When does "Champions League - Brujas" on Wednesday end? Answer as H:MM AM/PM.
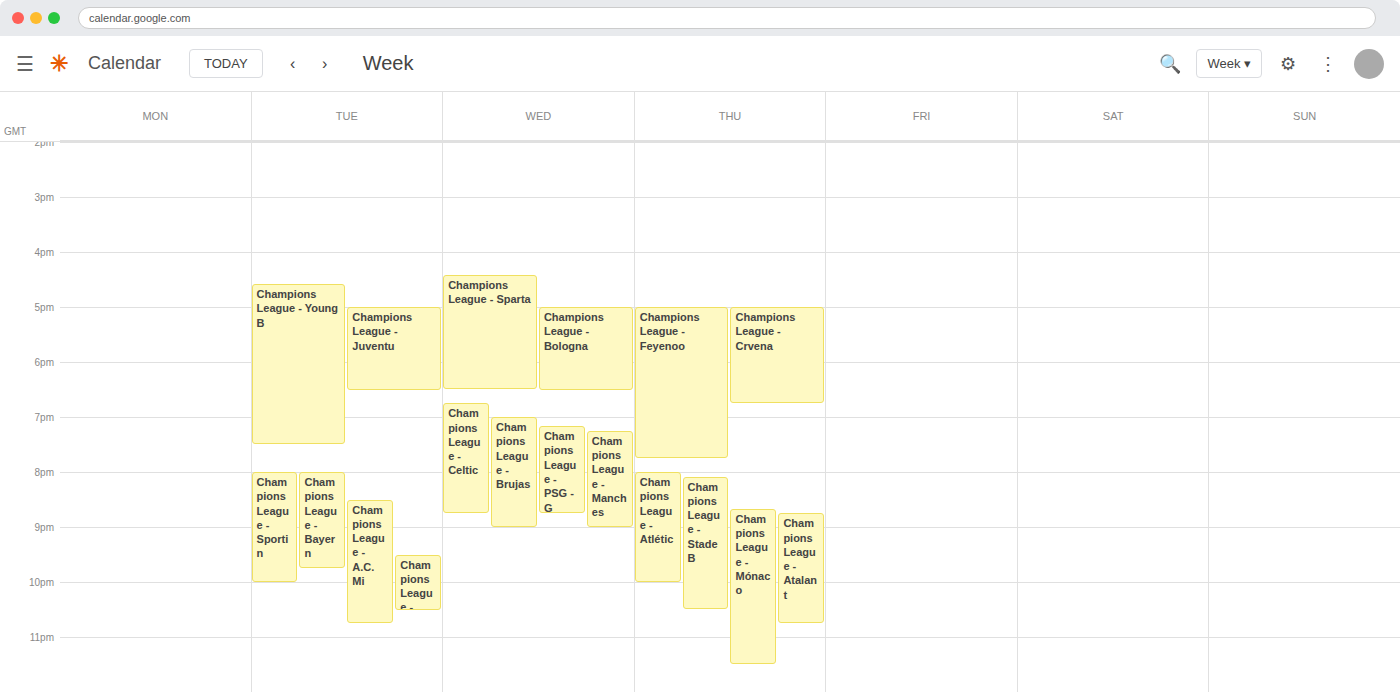
9:00 PM